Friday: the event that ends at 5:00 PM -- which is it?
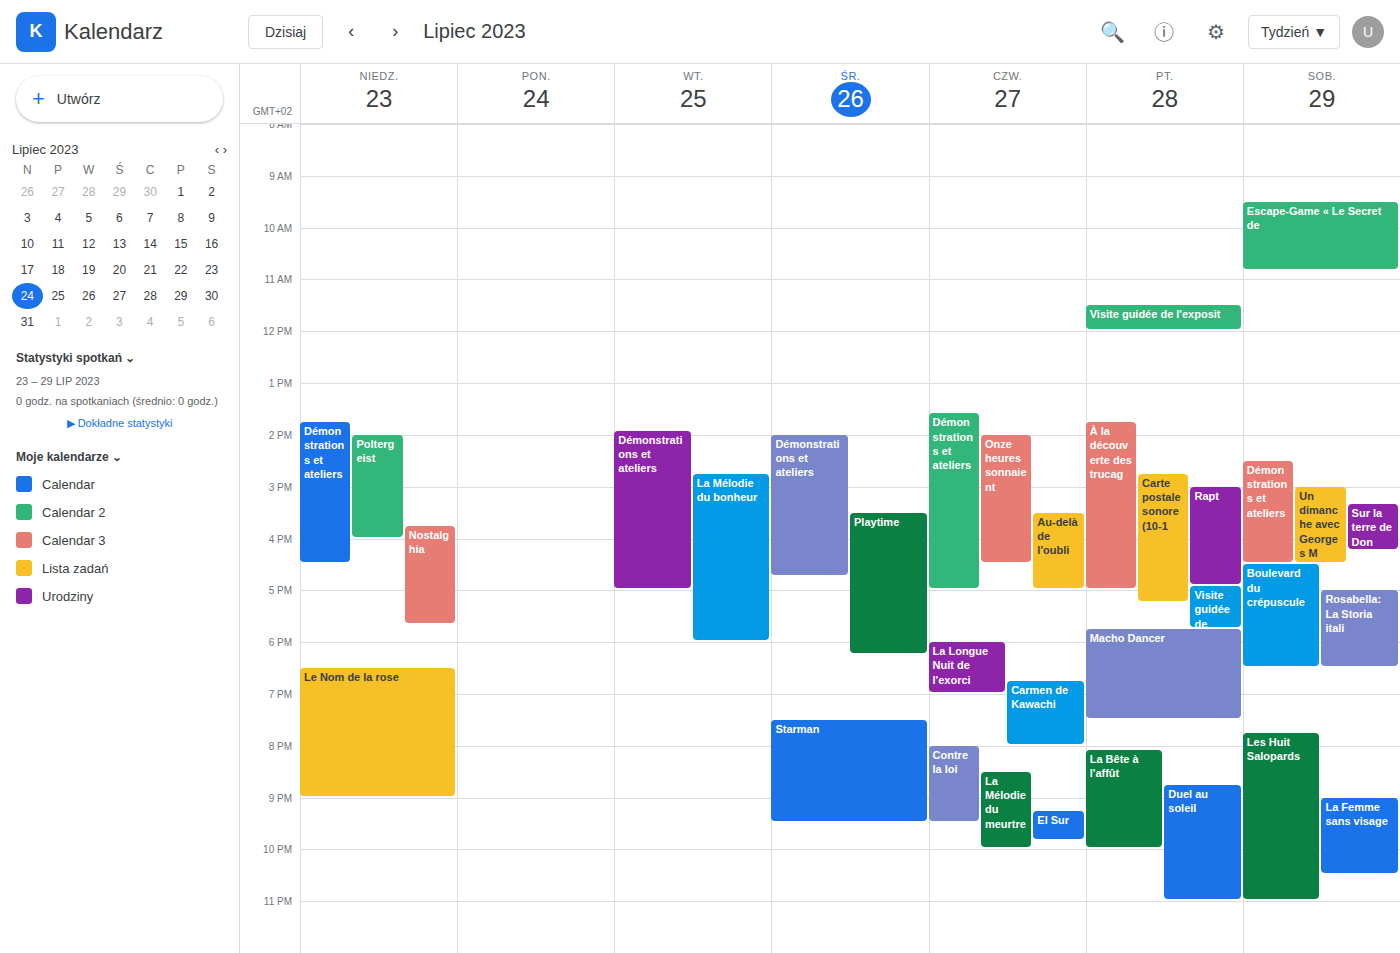
"À la découverte des trucag"